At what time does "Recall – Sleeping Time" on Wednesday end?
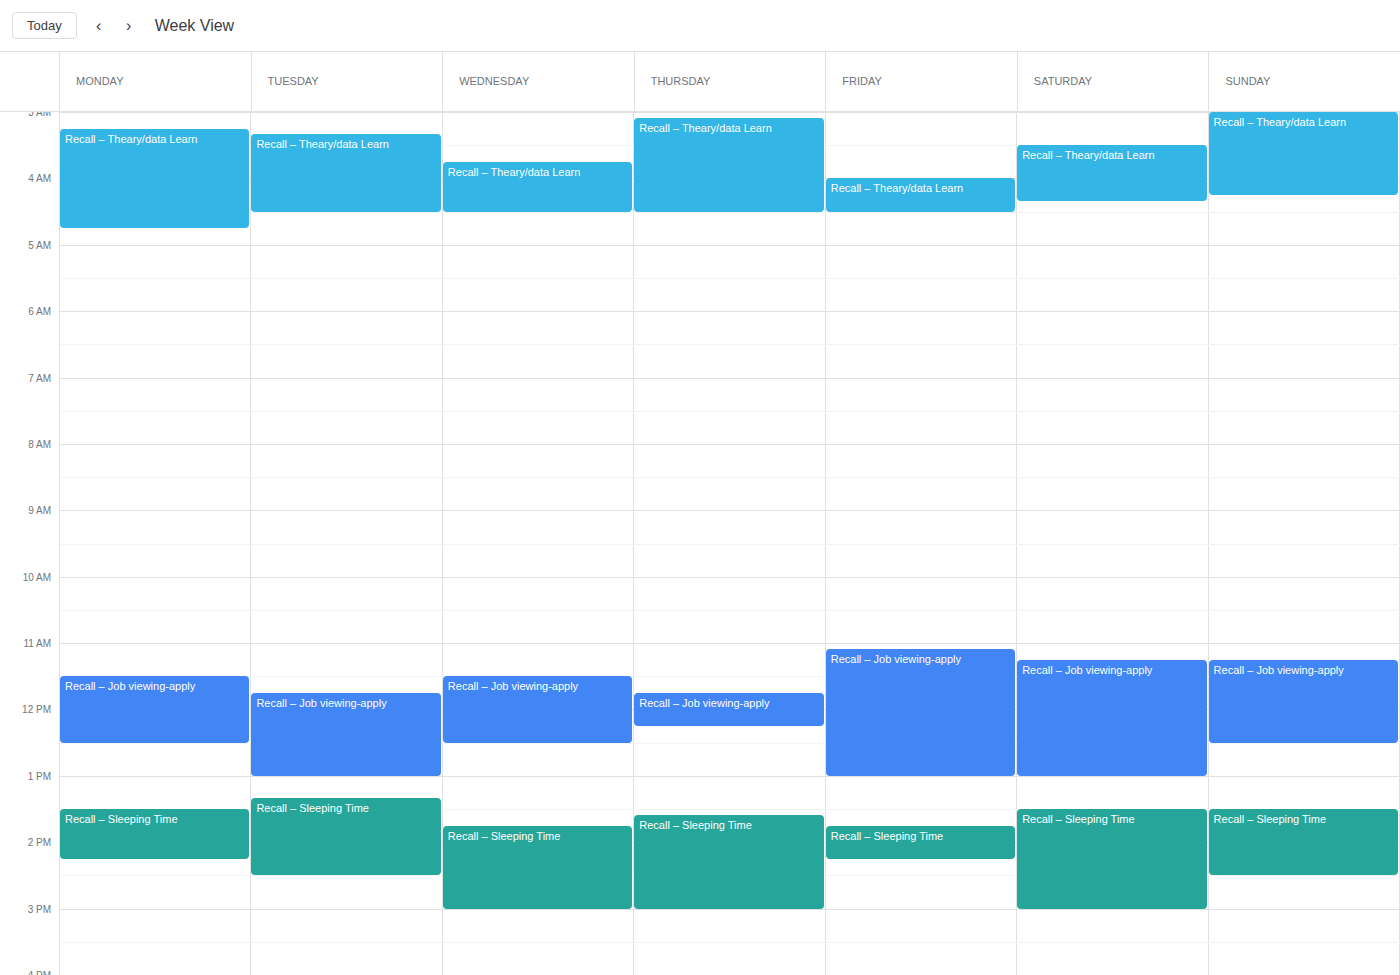
15:00